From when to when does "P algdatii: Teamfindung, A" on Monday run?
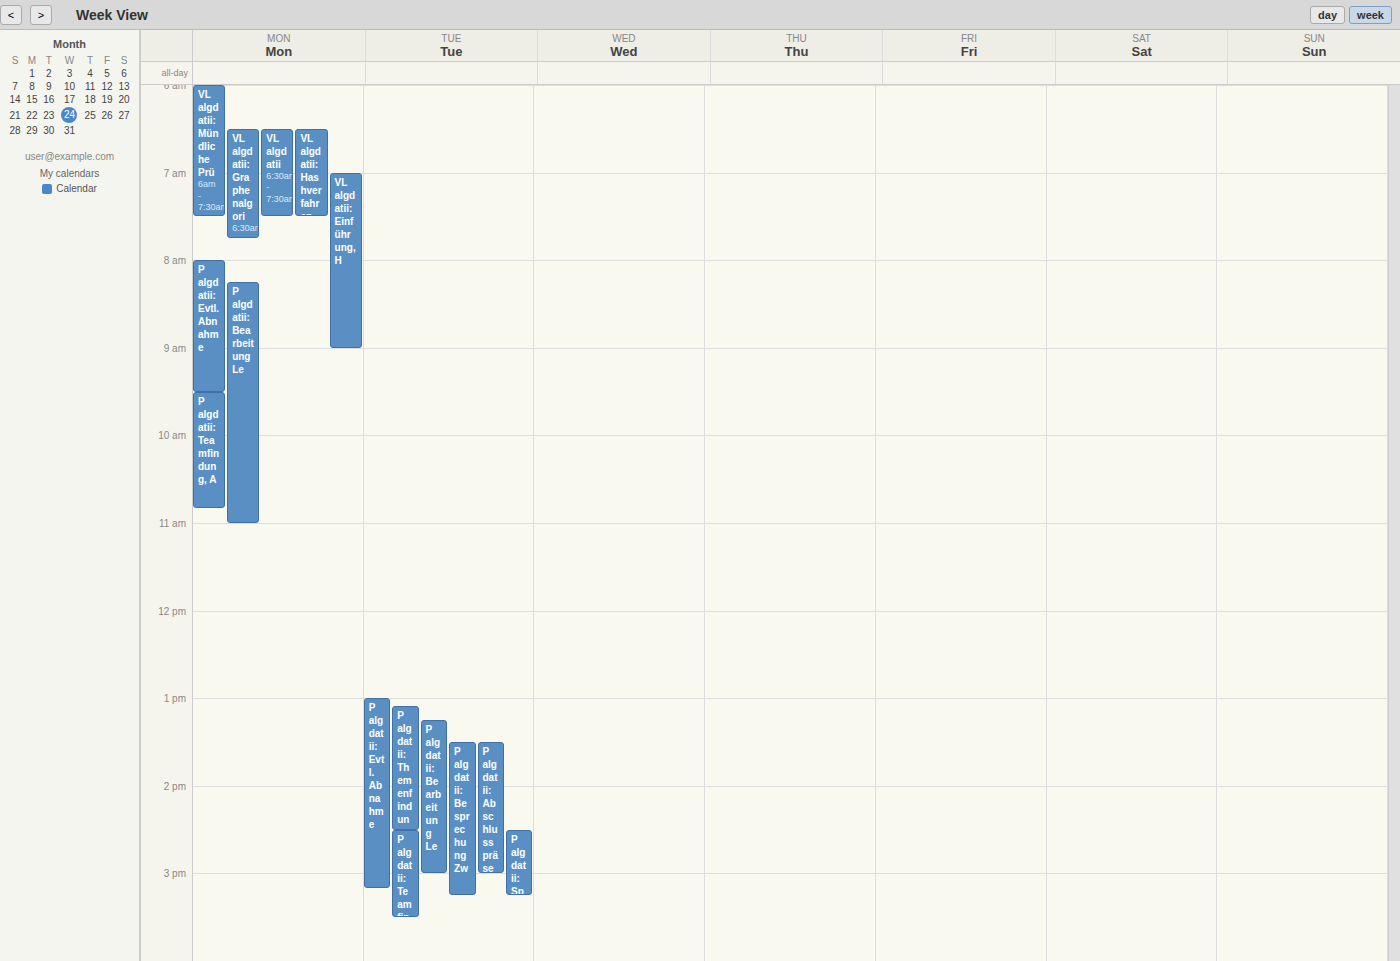
09:30 to 10:50